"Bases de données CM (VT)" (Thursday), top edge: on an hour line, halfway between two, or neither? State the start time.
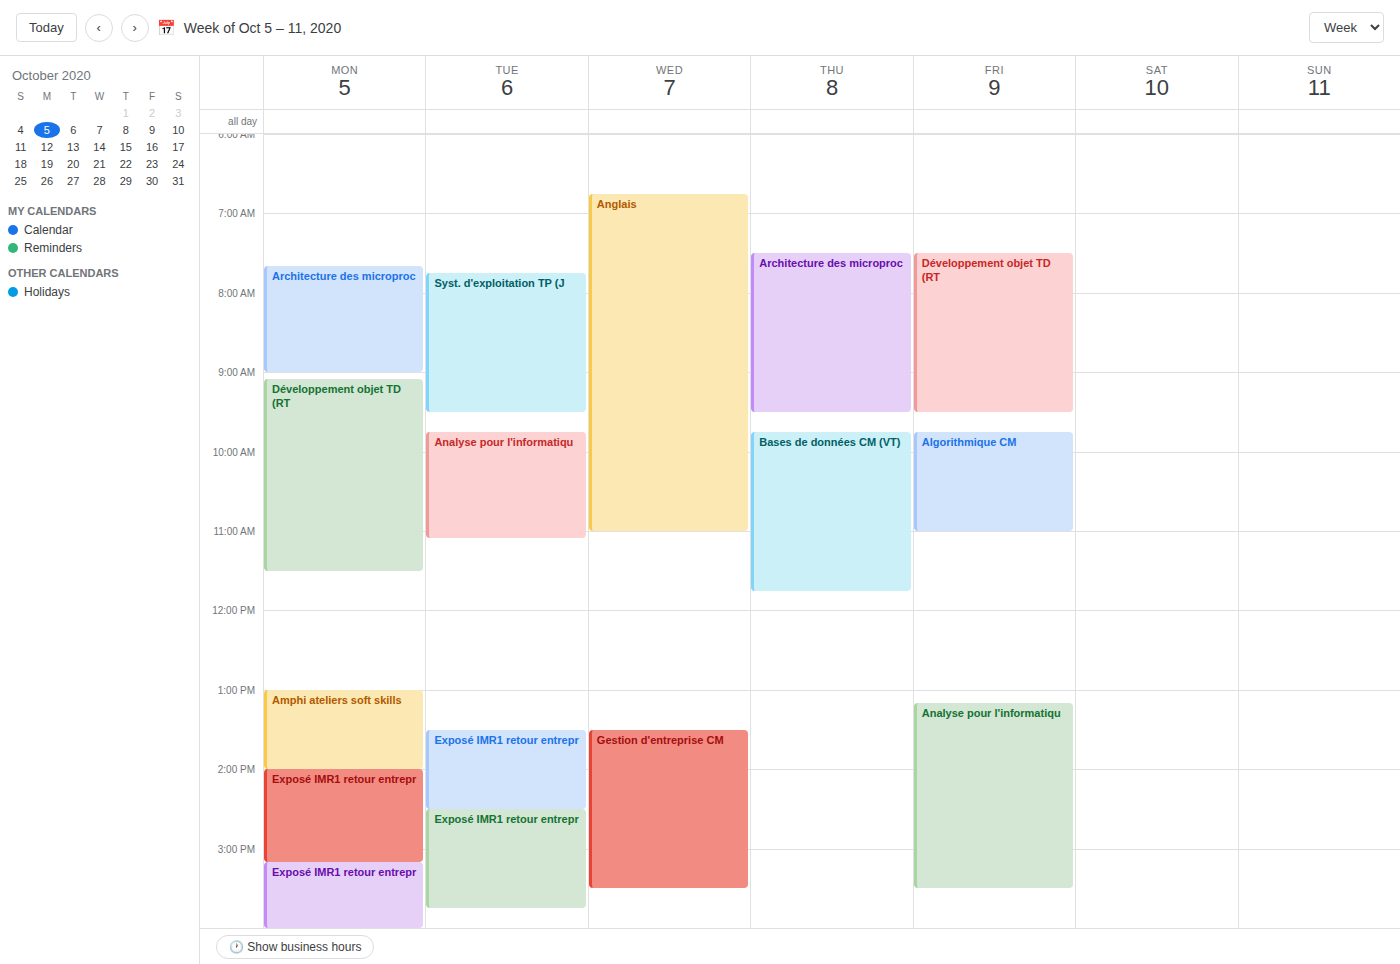
9:45 AM -- neither: three quarters of the way from the 9 AM line to the 10 AM line.